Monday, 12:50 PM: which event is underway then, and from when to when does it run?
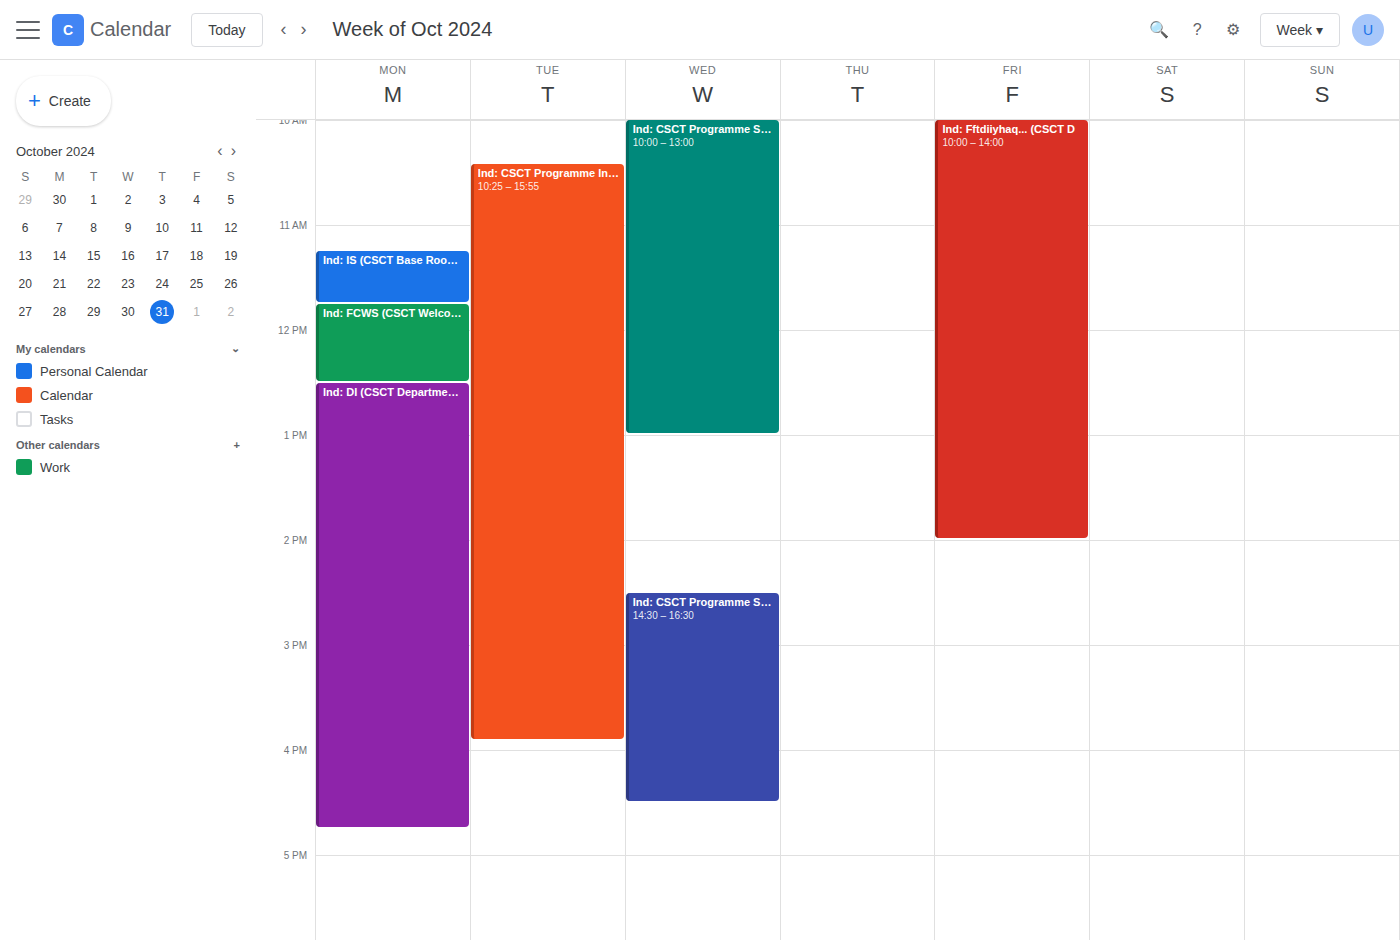
"Ind: DI (CSCT Departmental", 12:30 PM to 4:45 PM